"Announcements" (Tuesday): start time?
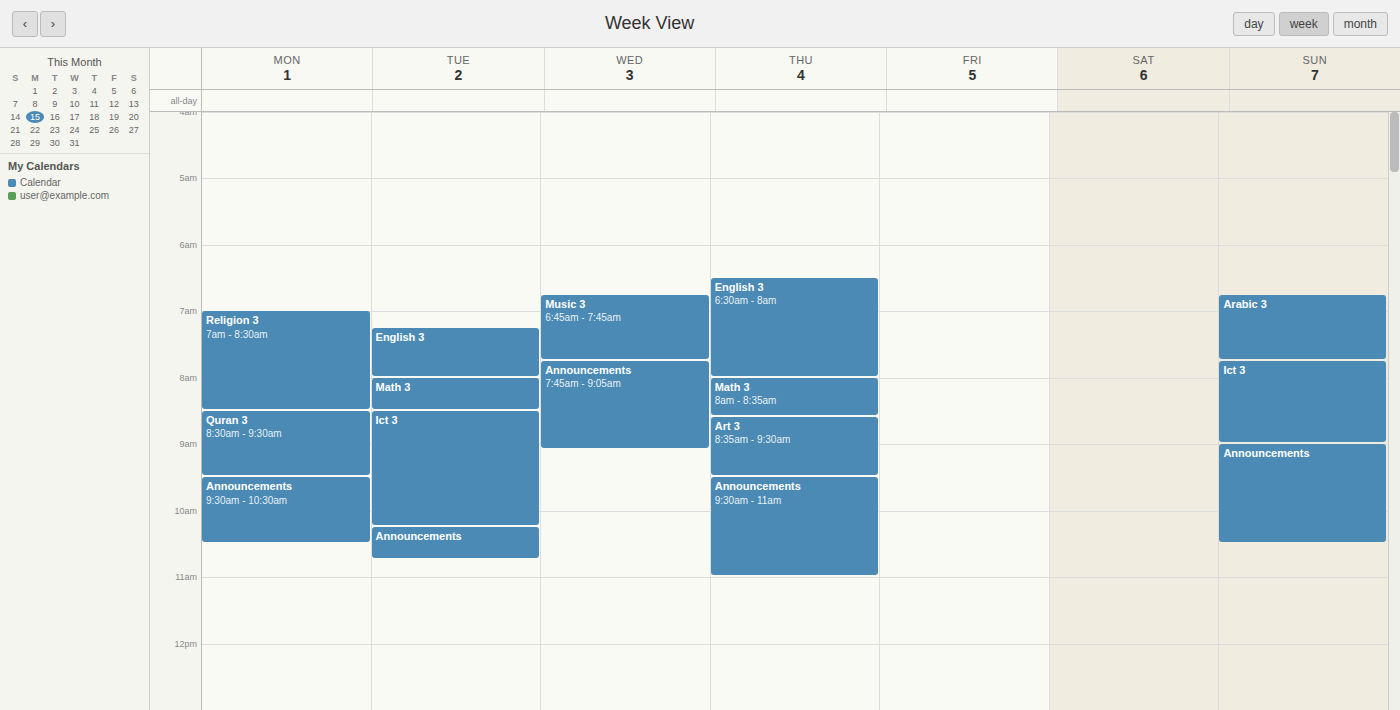
10:15